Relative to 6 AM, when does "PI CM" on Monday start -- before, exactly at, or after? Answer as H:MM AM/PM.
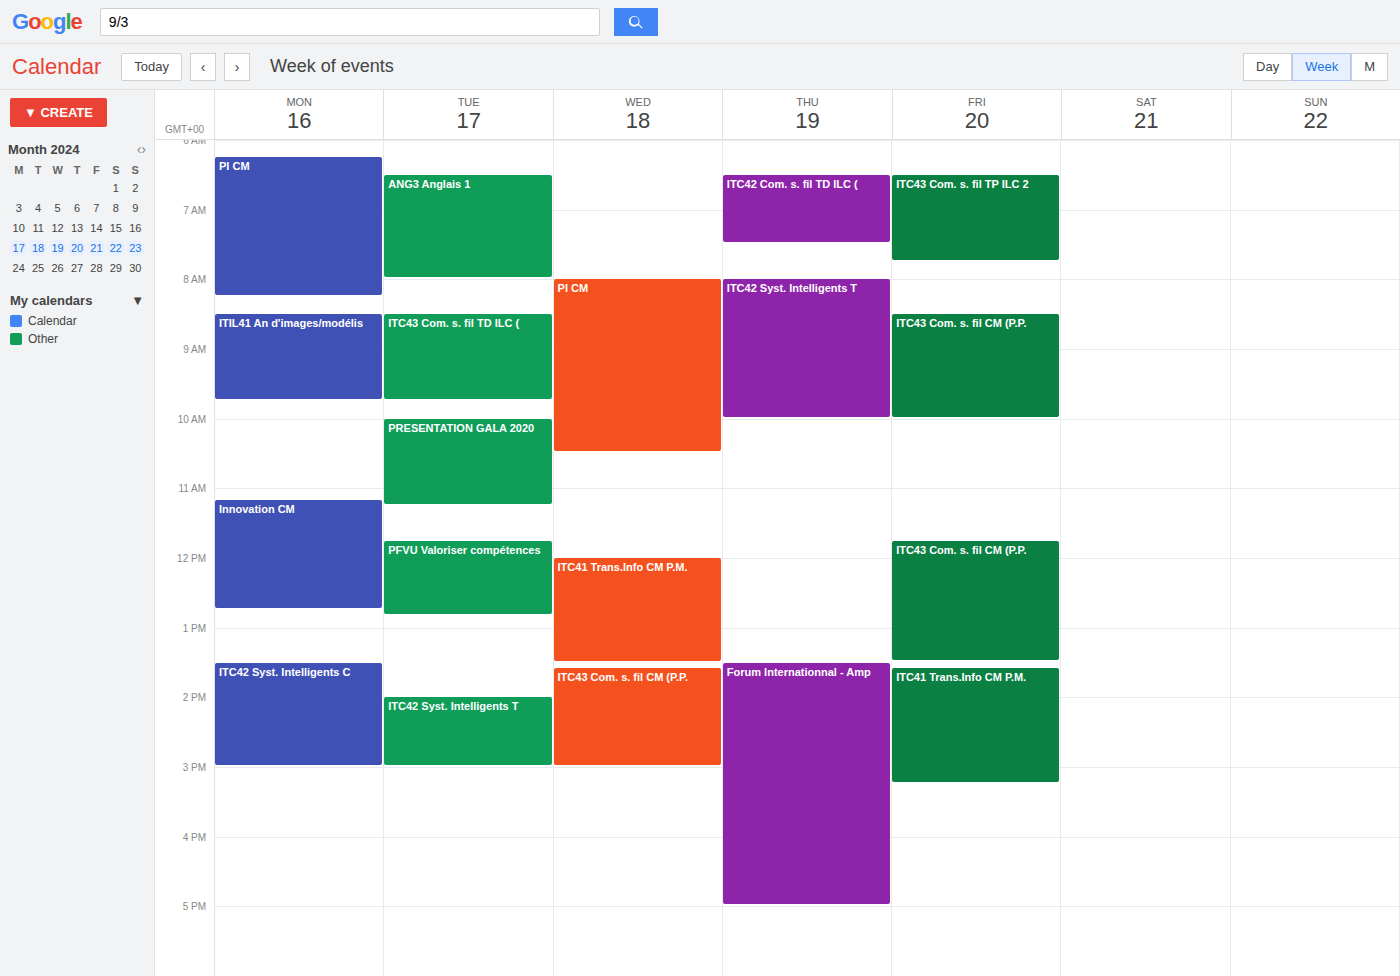
6:15 AM -- after 6 AM, 15 minutes below the 6 AM line.